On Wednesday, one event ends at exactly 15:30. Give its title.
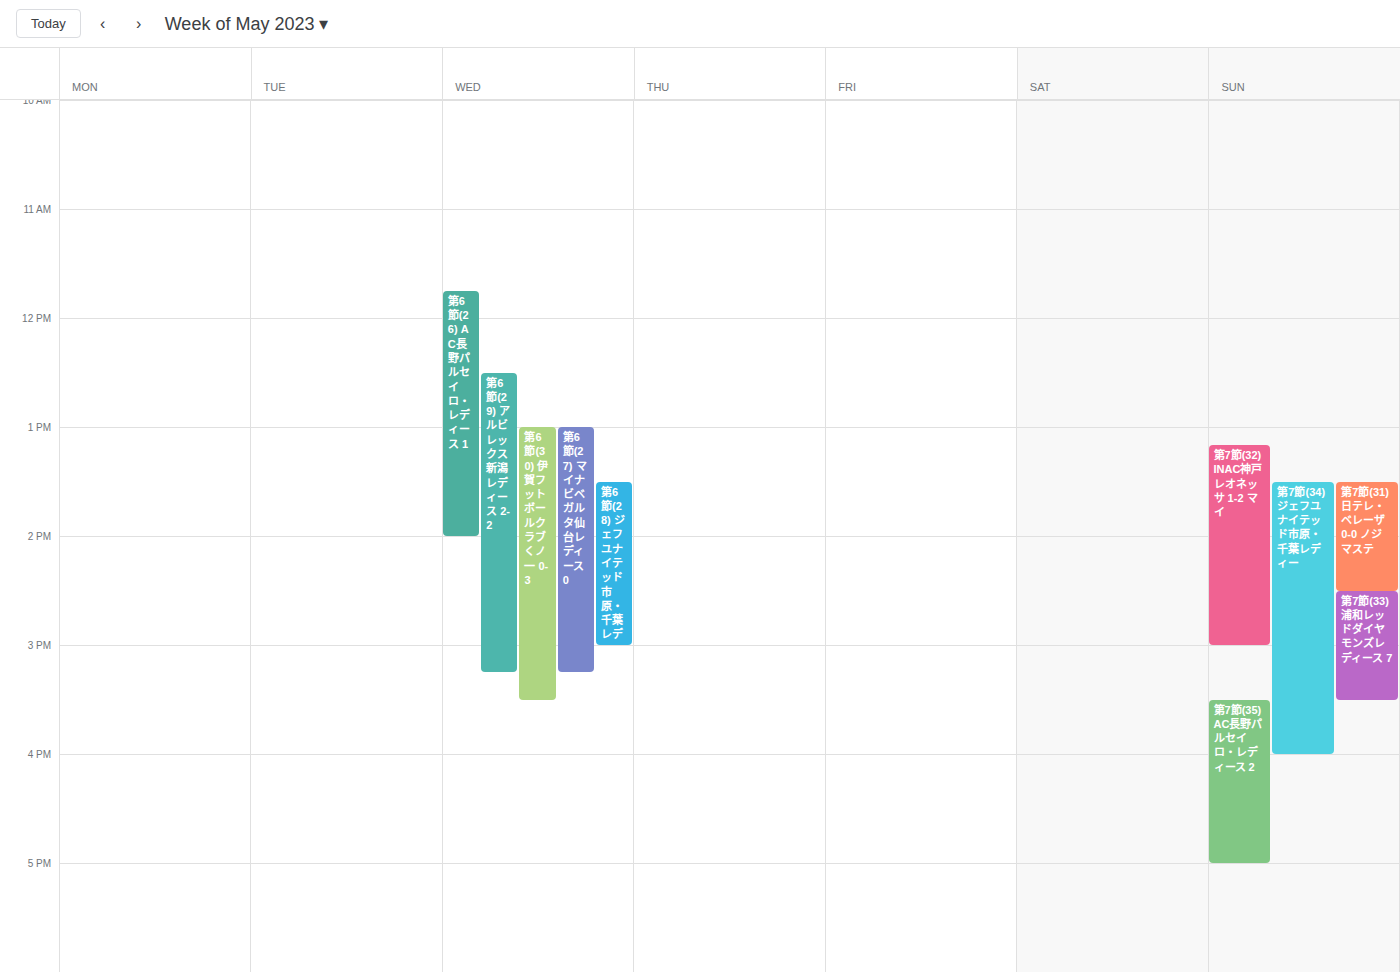
"第6節(30) 伊賀フットボールクラブくノ一 0-3"